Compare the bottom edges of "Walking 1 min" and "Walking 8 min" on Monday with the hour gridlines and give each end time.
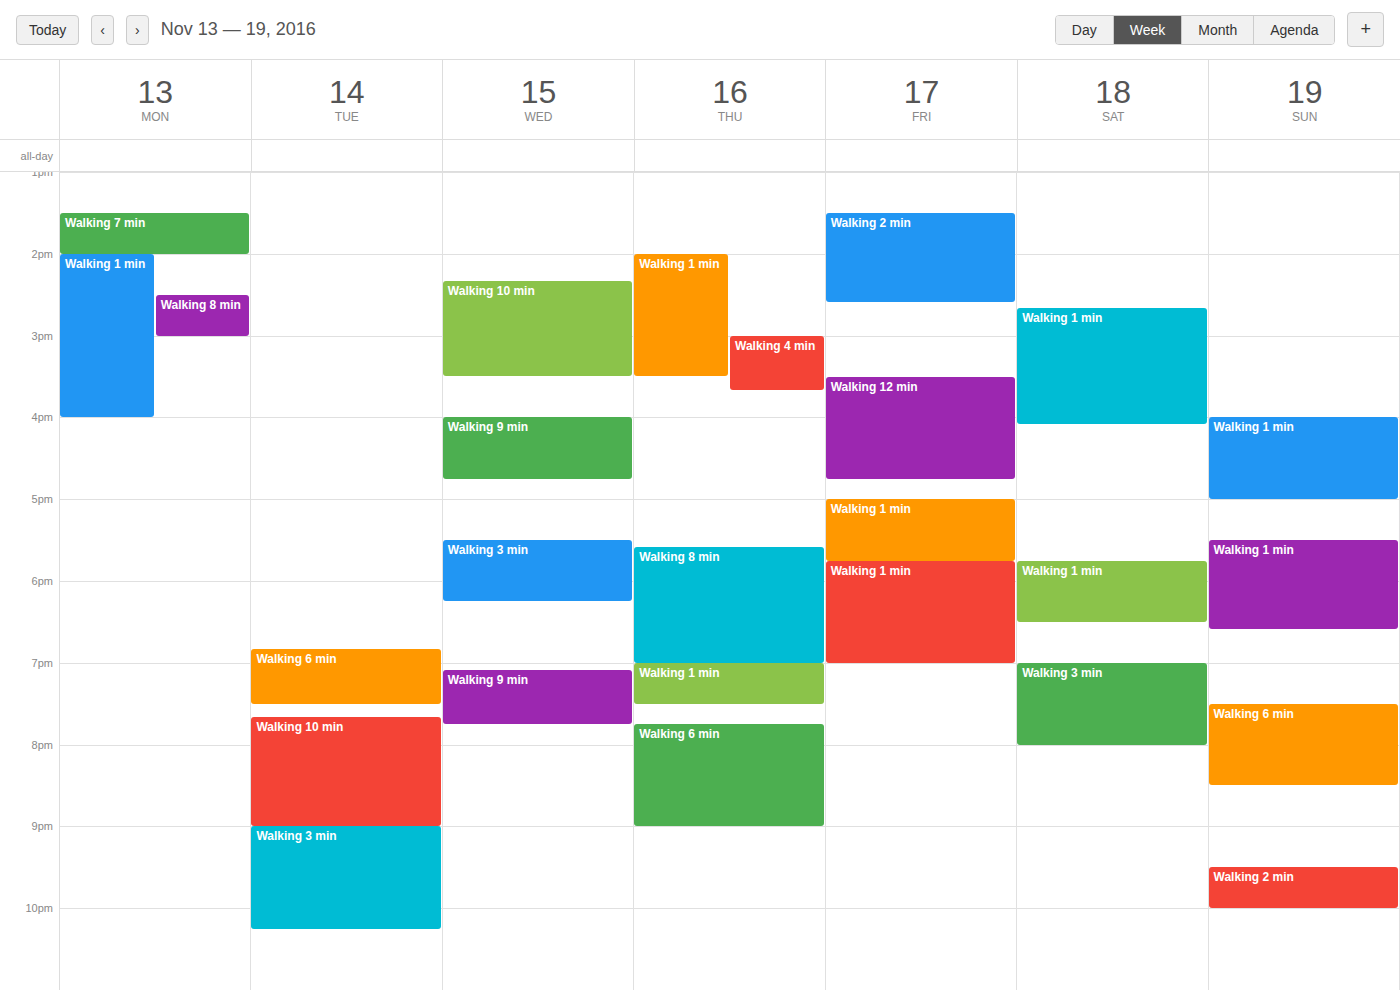
"Walking 1 min": 16:00, exactly on the 16:00 line. "Walking 8 min": 15:00, exactly on the 15:00 line.